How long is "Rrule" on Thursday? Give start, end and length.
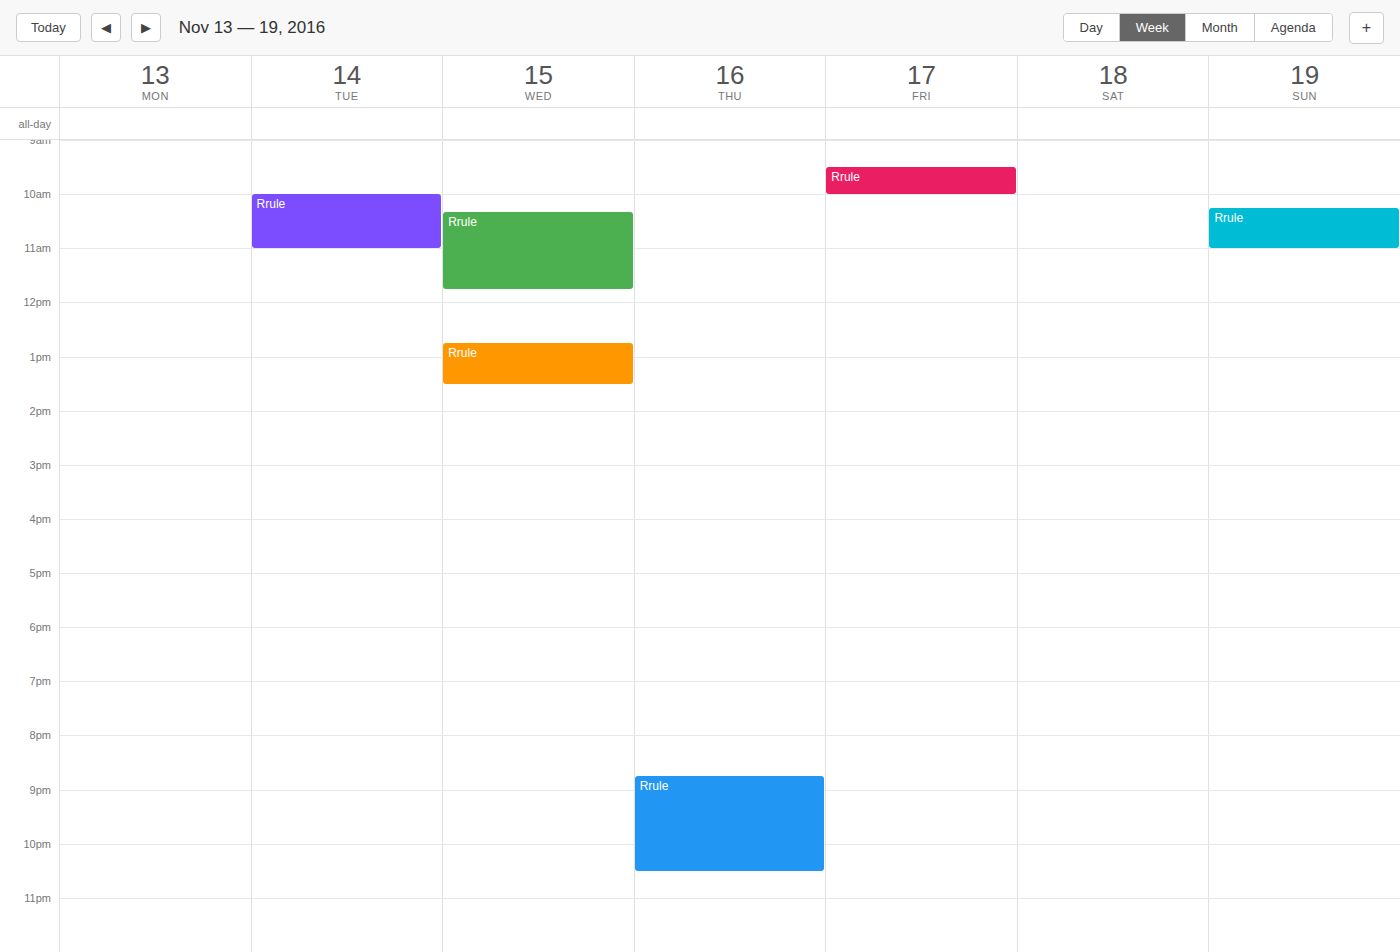
8:45 PM to 10:30 PM, 1 hour 45 minutes